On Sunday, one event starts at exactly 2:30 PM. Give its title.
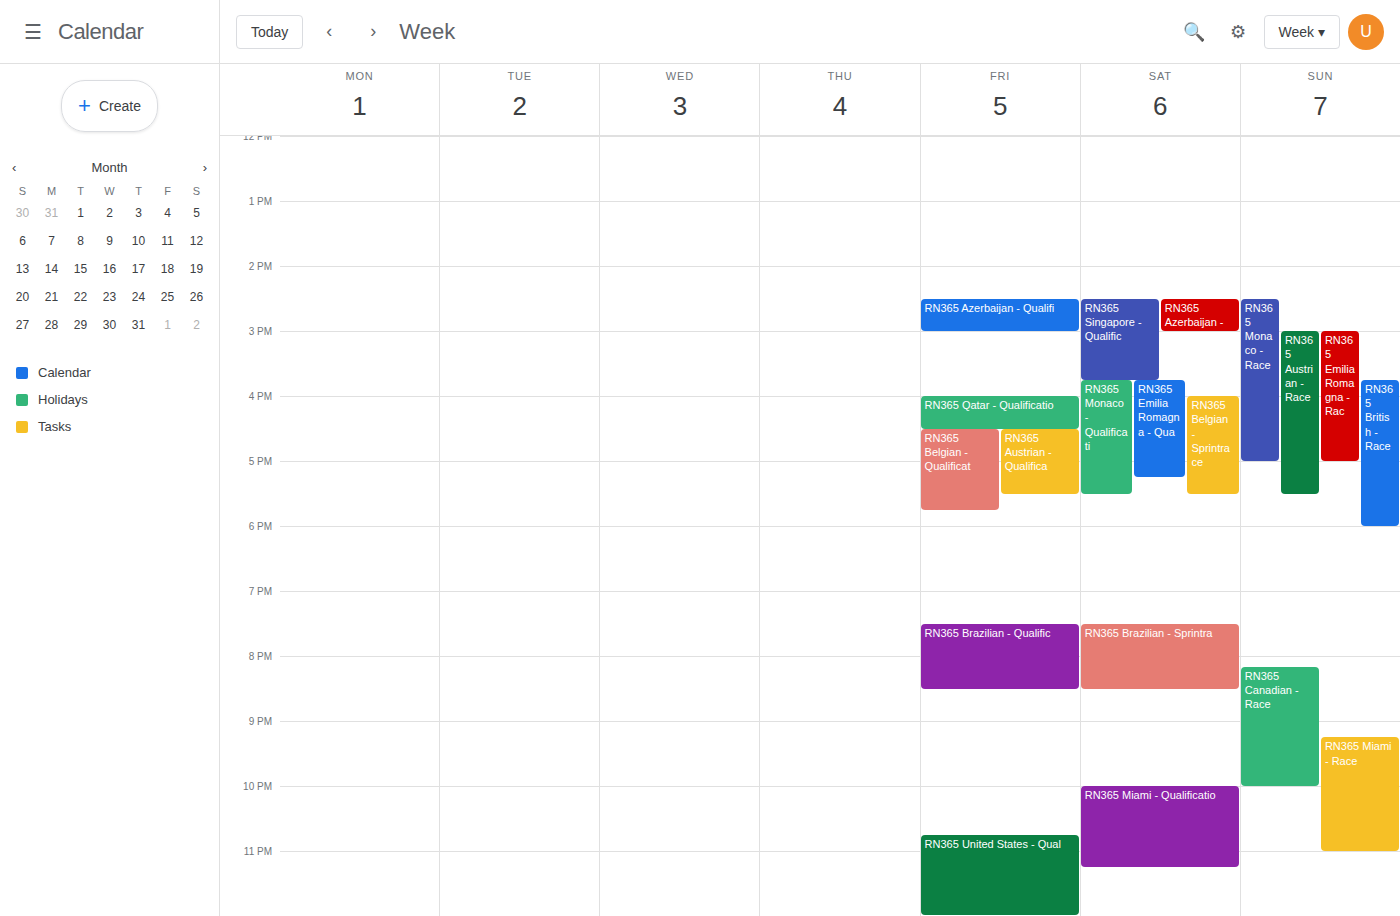
"RN365 Monaco - Race"